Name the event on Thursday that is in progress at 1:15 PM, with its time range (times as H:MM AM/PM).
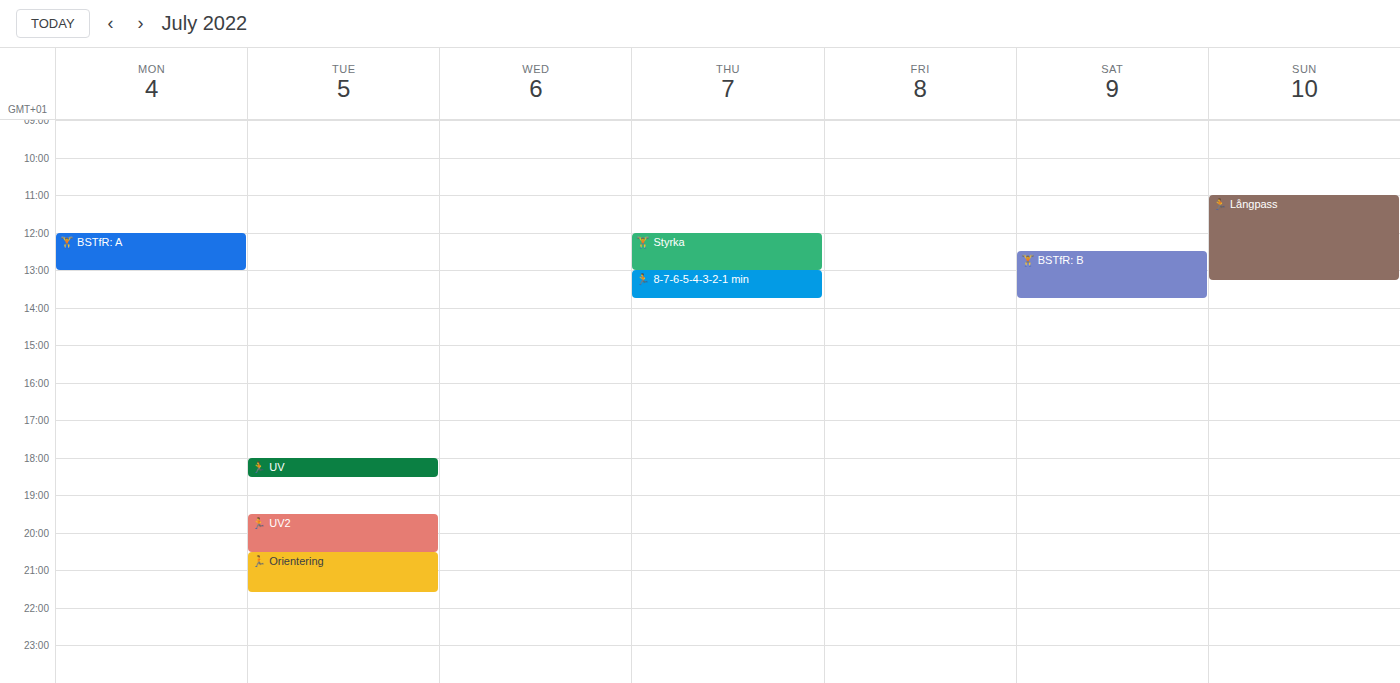
"🏃 8-7-6-5-4-3-2-1 min", 1:00 PM to 1:45 PM